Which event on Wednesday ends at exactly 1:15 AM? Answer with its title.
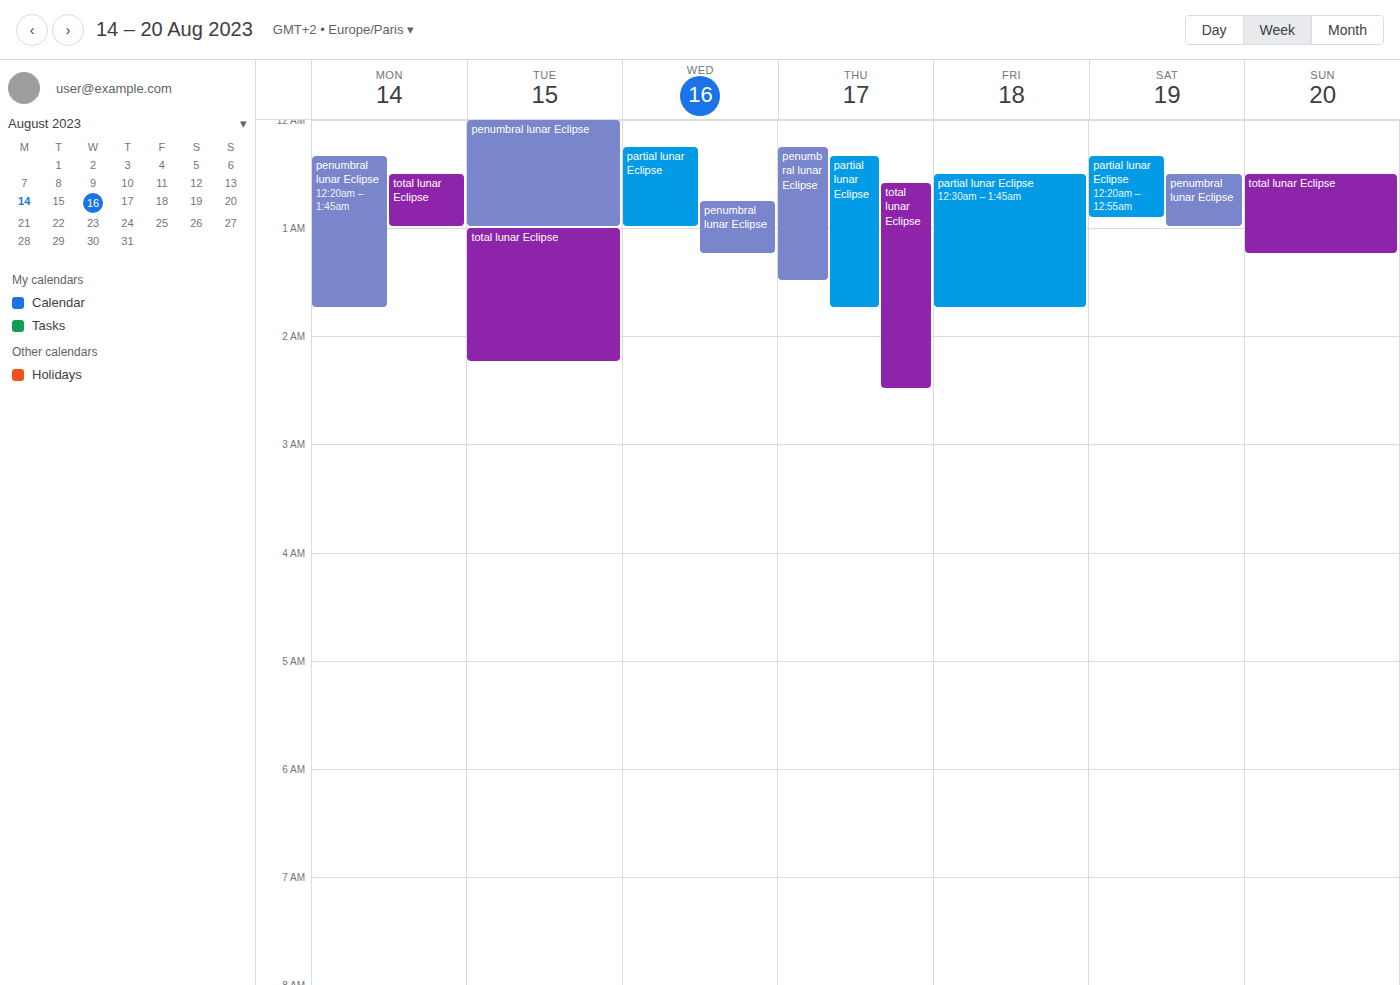
"penumbral lunar Eclipse"